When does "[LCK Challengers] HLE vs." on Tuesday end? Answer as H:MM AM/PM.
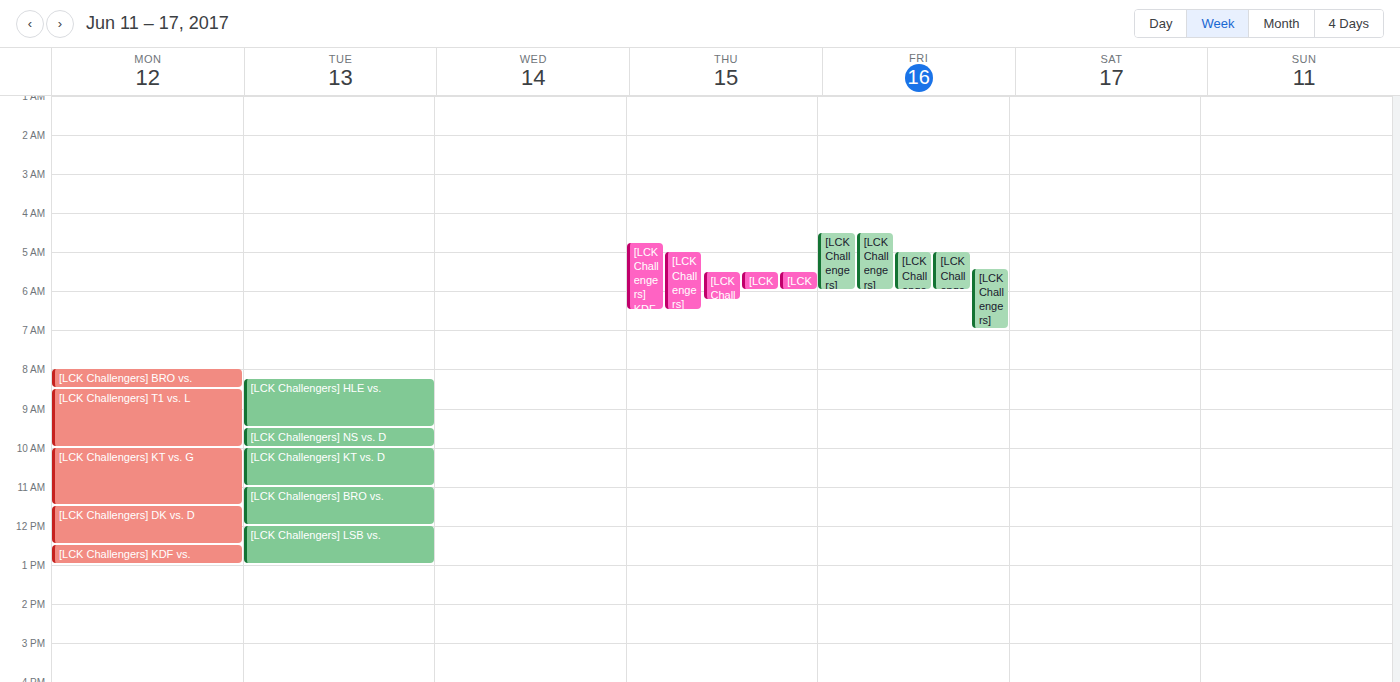
9:30 AM